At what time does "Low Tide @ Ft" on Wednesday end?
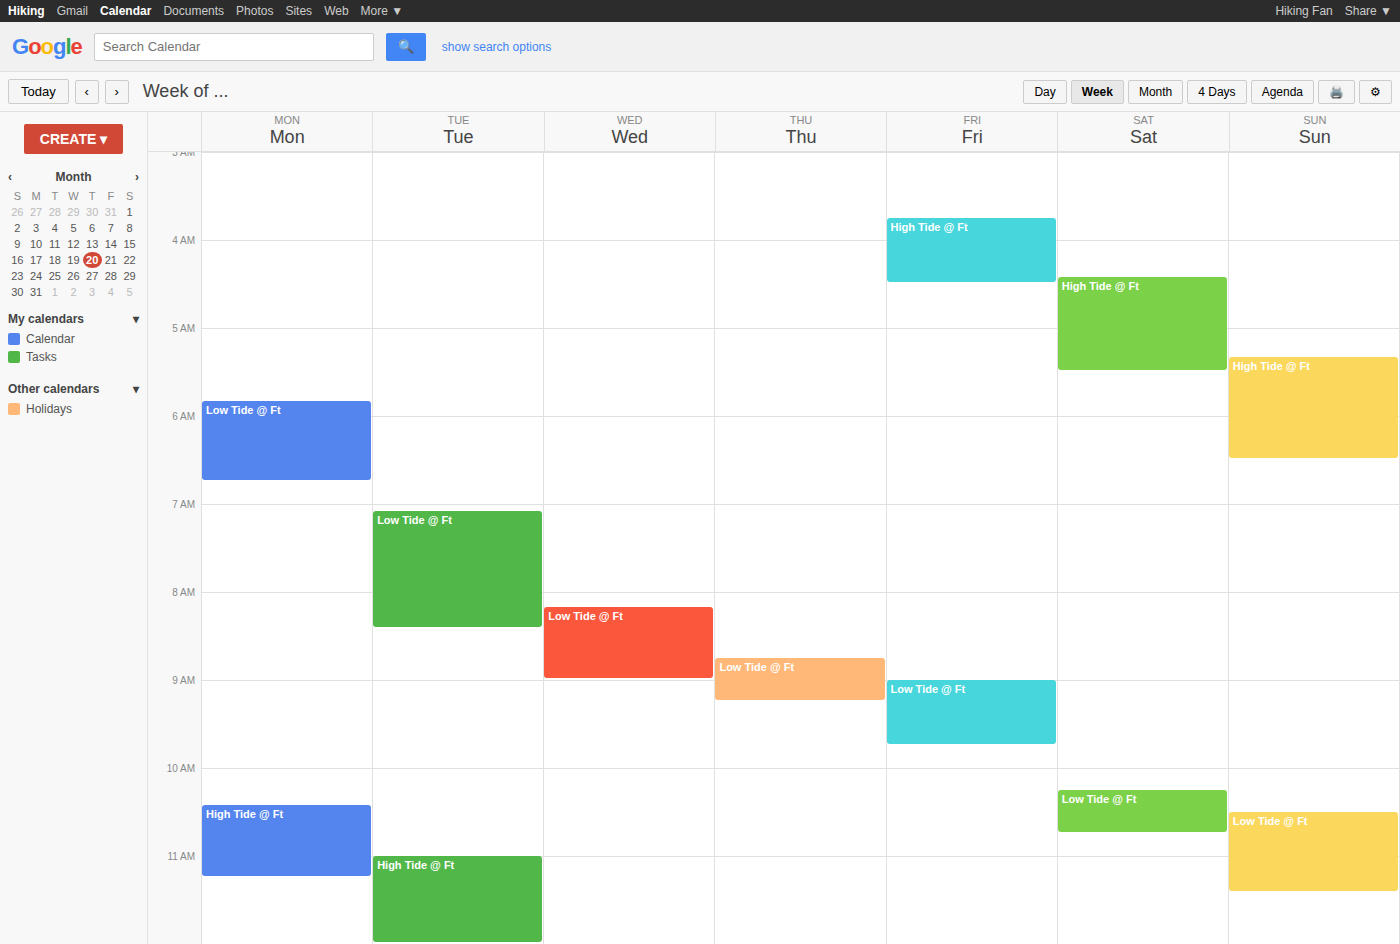
9:00 AM